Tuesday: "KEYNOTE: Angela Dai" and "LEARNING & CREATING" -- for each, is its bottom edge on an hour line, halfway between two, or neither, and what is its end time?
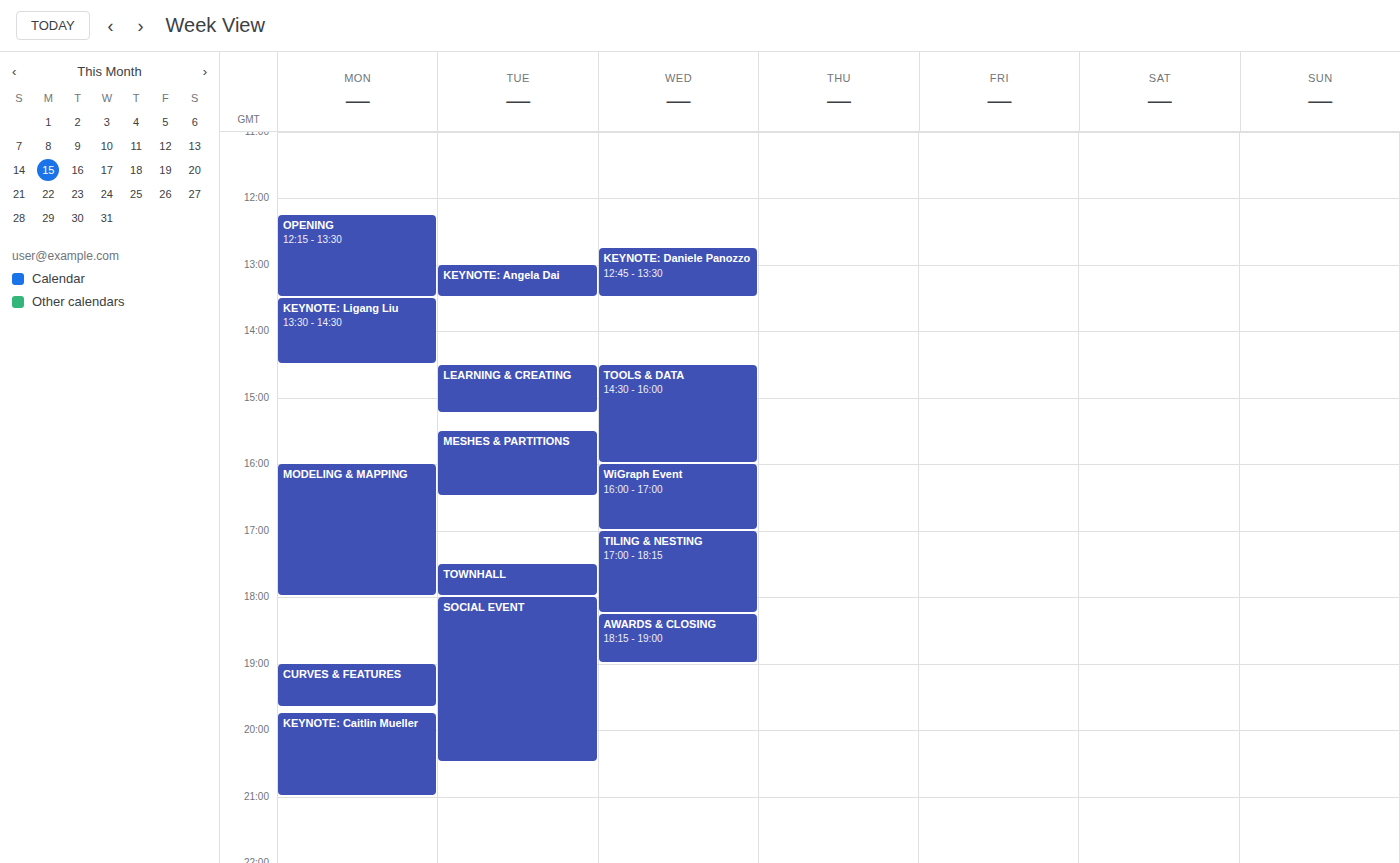
"KEYNOTE: Angela Dai": 1:30 PM, halfway between the 1 PM and 2 PM lines. "LEARNING & CREATING": 3:15 PM, neither: a quarter of the way from the 3 PM line to the 4 PM line.